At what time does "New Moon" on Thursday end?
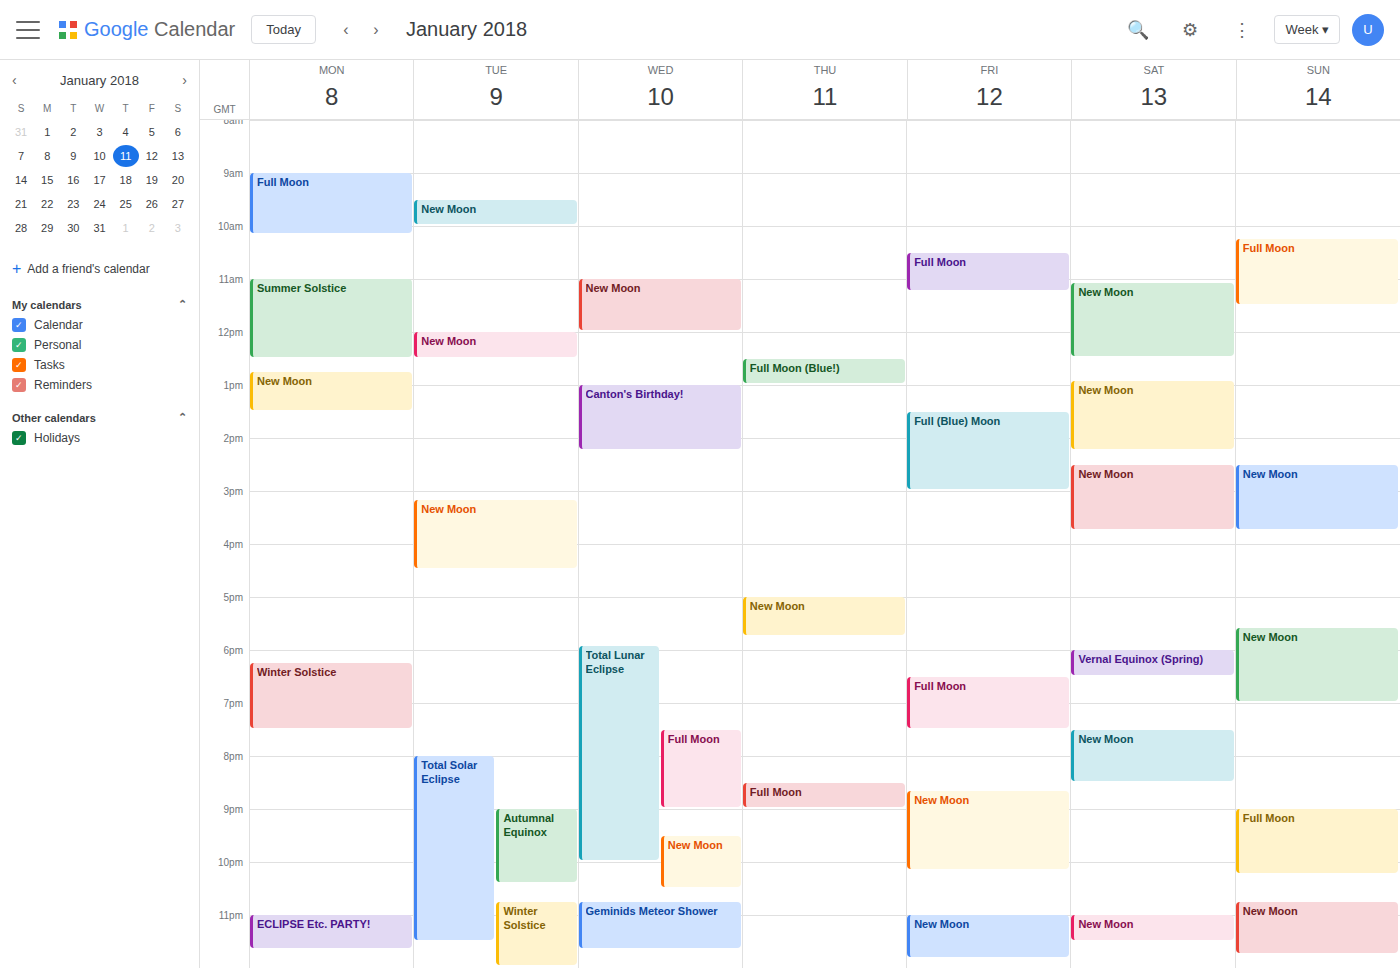
5:45 PM